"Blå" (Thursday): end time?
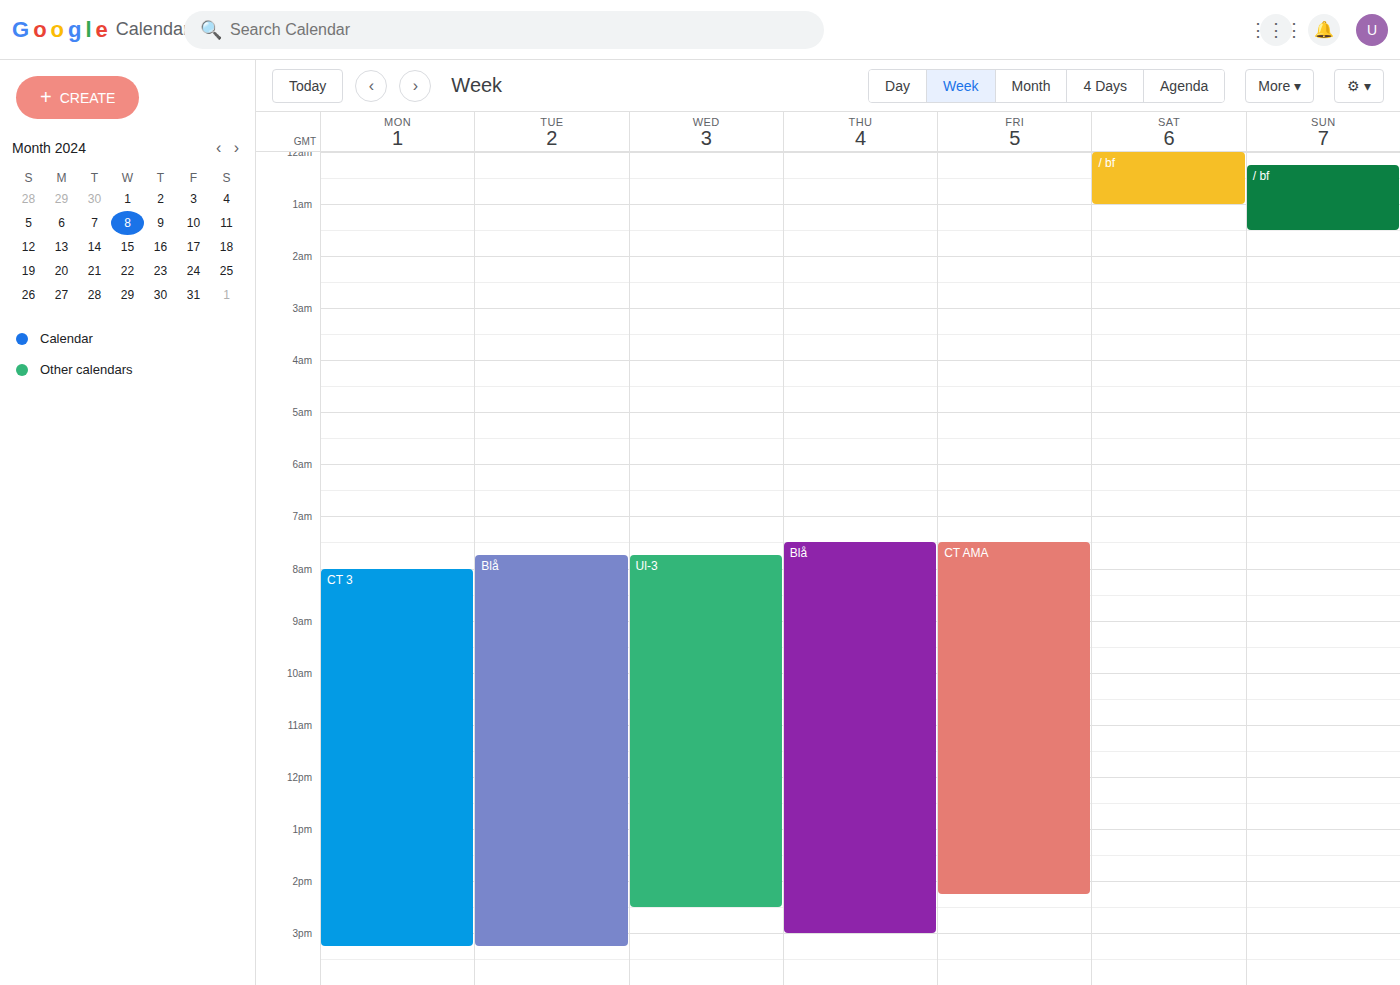
3:00 PM